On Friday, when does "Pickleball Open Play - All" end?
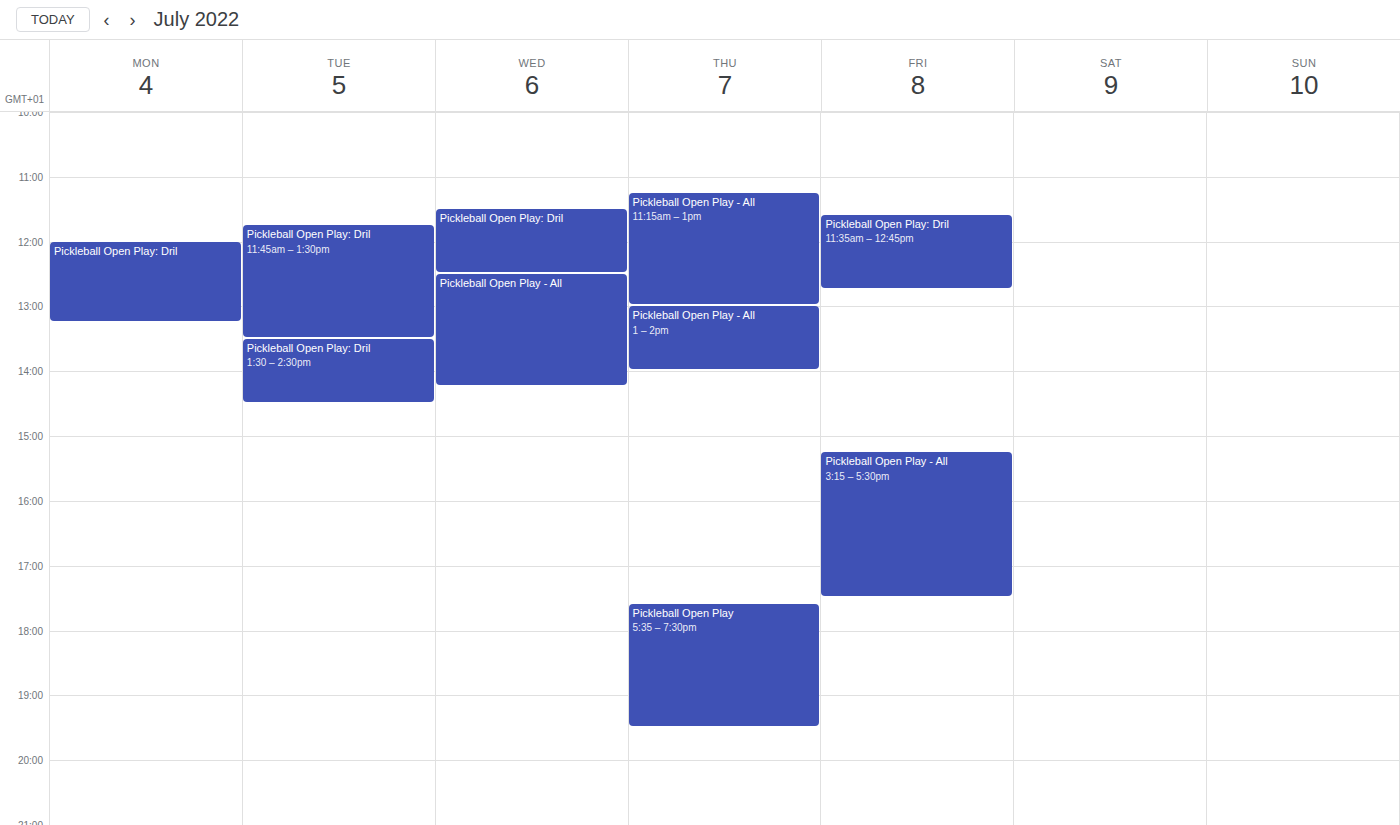
5:30 PM